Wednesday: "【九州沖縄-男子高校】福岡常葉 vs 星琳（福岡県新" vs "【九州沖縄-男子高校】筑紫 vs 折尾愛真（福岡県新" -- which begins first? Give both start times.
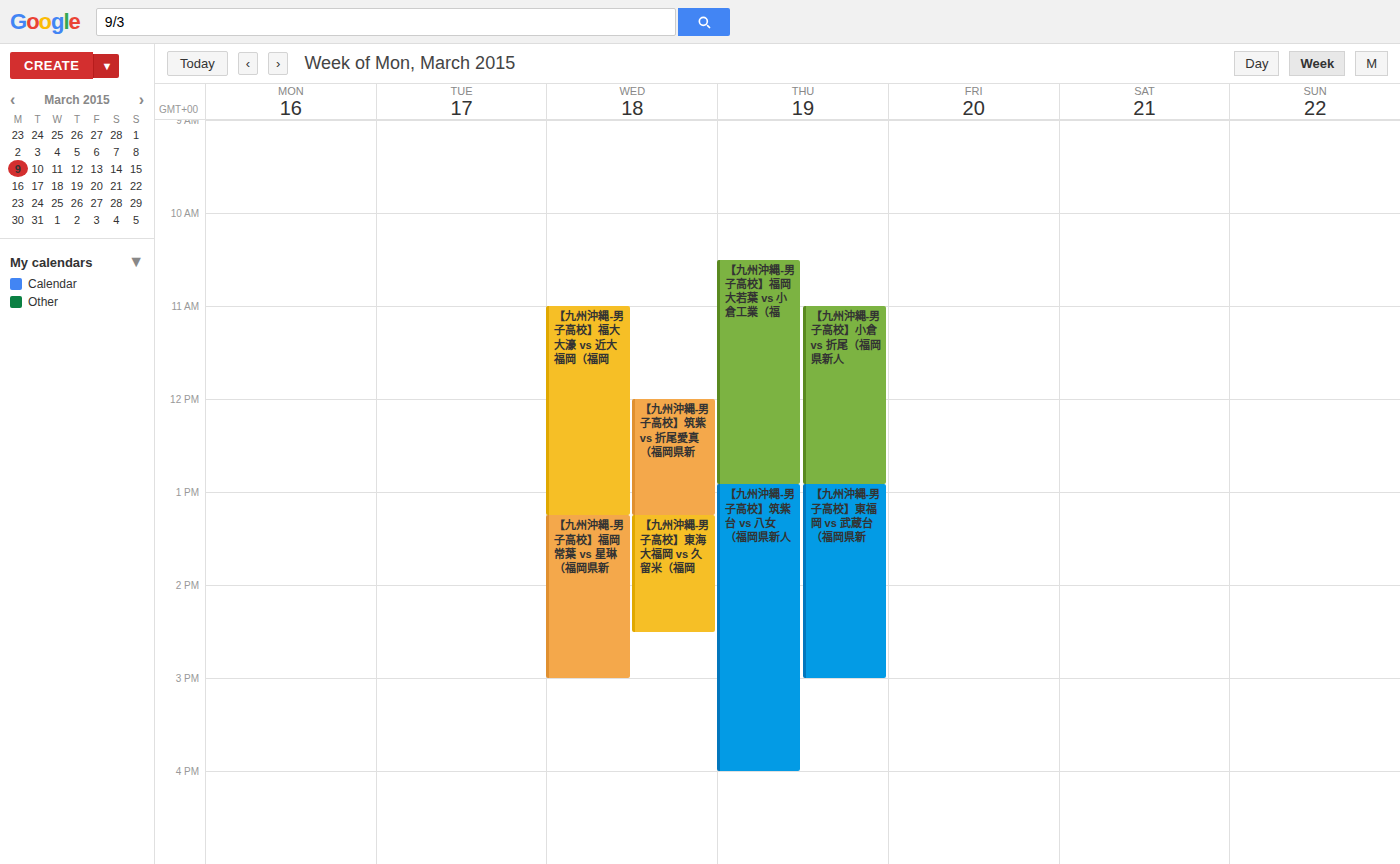
"【九州沖縄-男子高校】筑紫 vs 折尾愛真（福岡県新" 12:00 PM; "【九州沖縄-男子高校】福岡常葉 vs 星琳（福岡県新" 1:15 PM.